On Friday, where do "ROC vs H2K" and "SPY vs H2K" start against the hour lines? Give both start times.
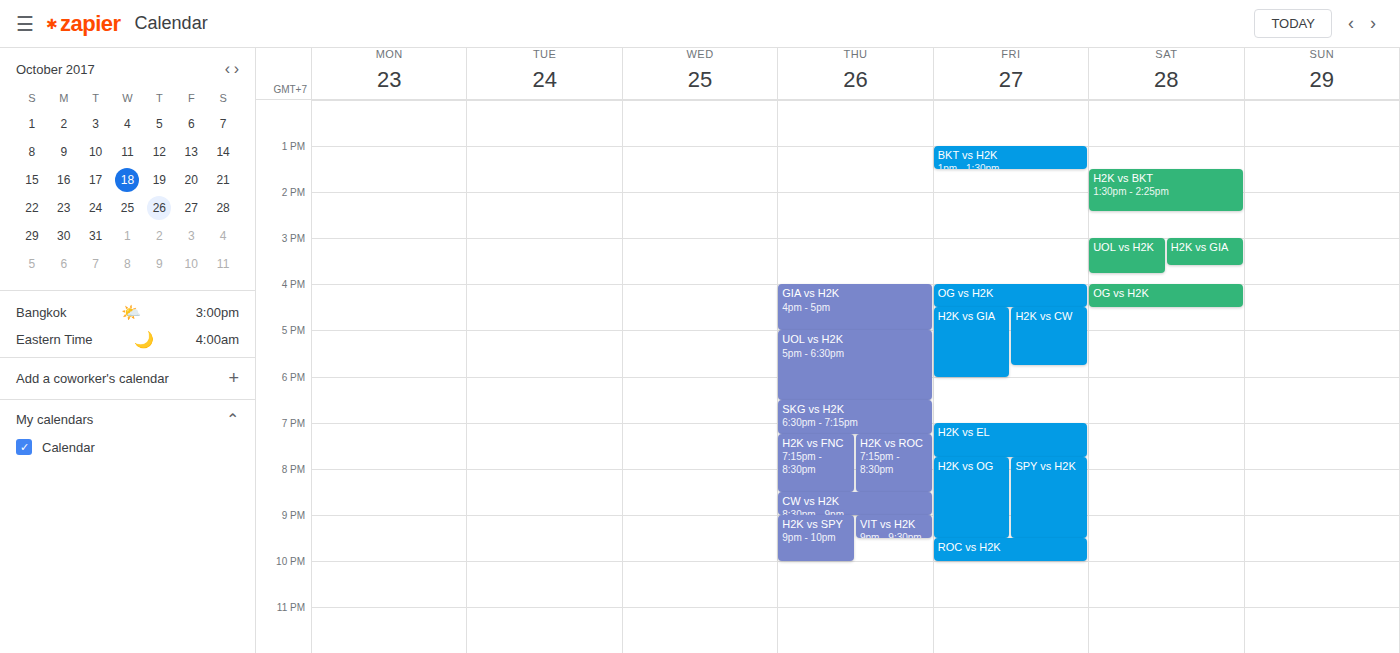
"ROC vs H2K": 9:30 PM, halfway between the 9 PM and 10 PM lines. "SPY vs H2K": 7:45 PM, neither: three quarters of the way from the 7 PM line to the 8 PM line.